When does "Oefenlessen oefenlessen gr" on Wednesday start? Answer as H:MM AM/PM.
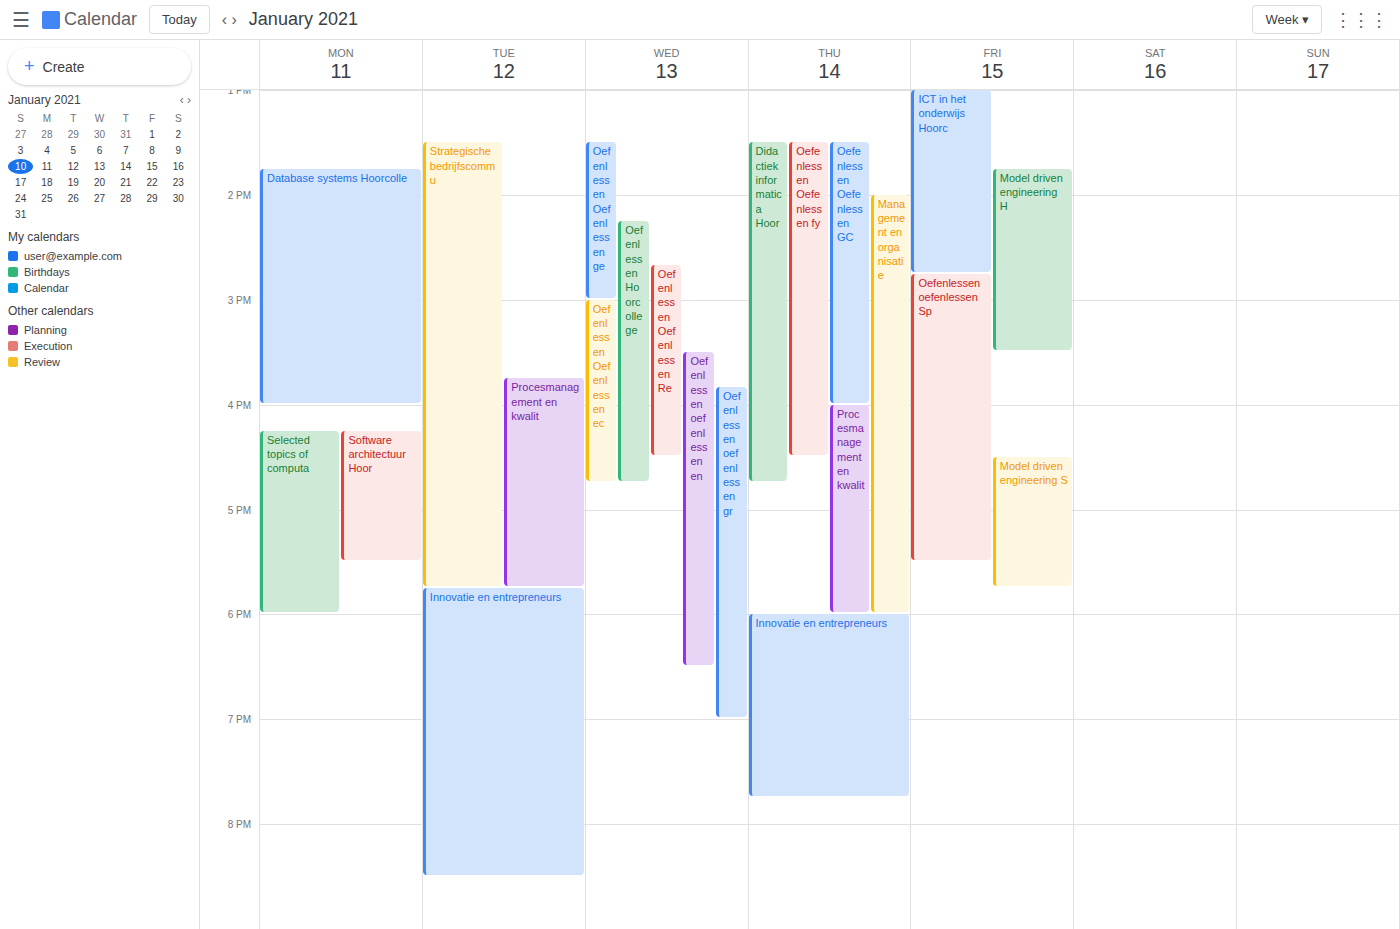
3:50 PM